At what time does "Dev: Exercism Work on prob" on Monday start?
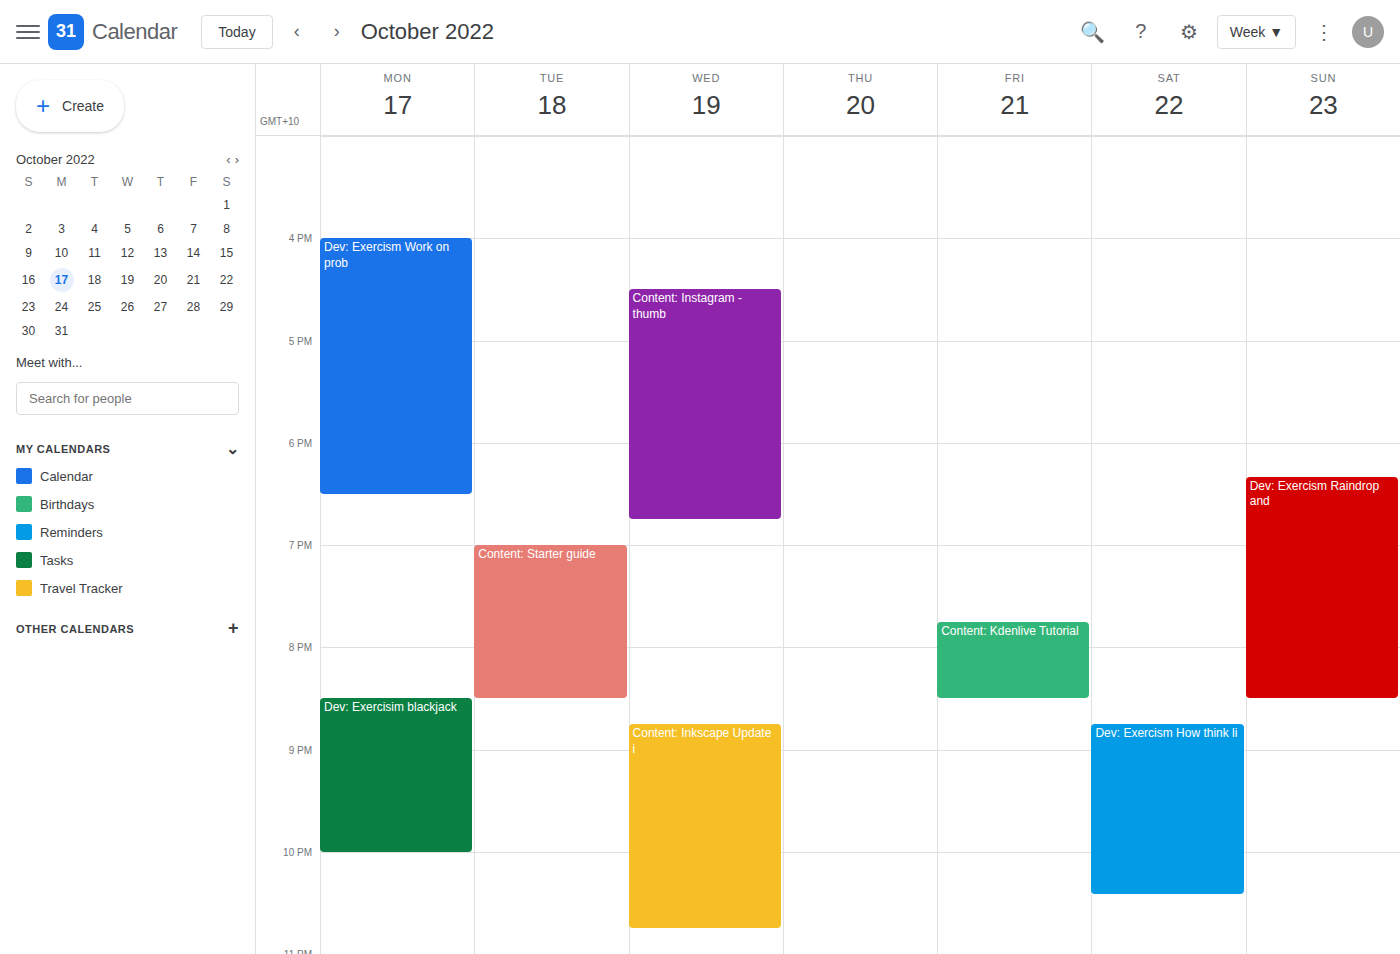
4:00 PM